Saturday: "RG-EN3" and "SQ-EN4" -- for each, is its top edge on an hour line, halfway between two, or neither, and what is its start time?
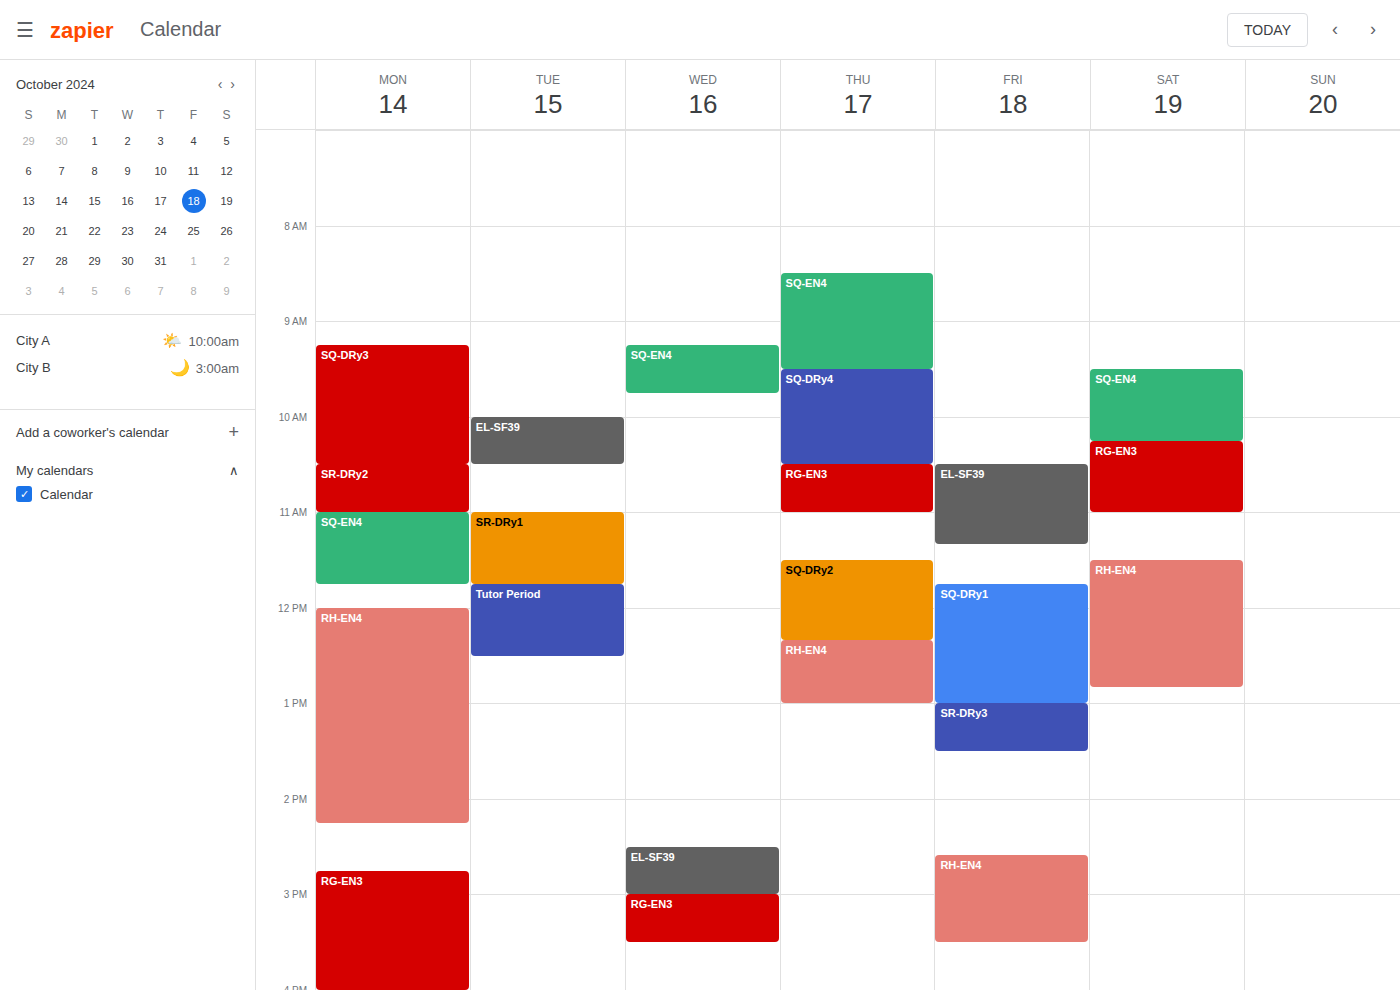
"RG-EN3": 10:15 AM, neither: a quarter of the way from the 10 AM line to the 11 AM line. "SQ-EN4": 9:30 AM, halfway between the 9 AM and 10 AM lines.